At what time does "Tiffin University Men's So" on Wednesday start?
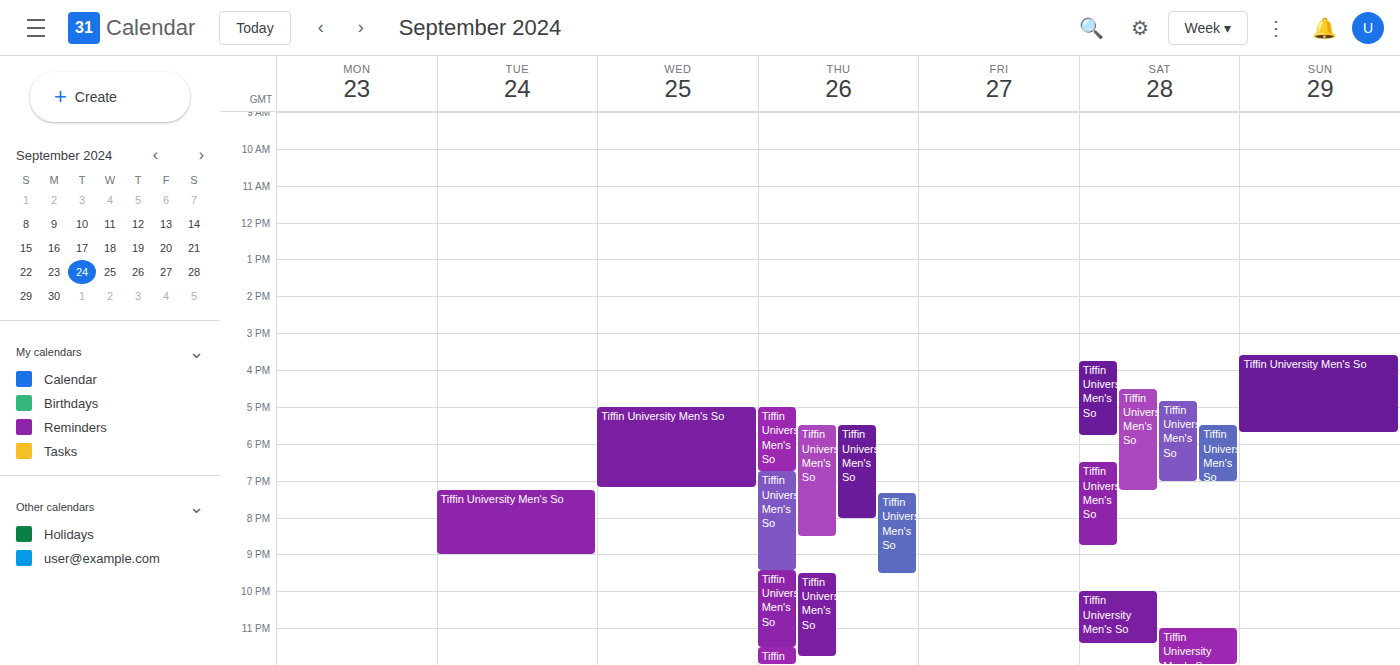
5:00 PM